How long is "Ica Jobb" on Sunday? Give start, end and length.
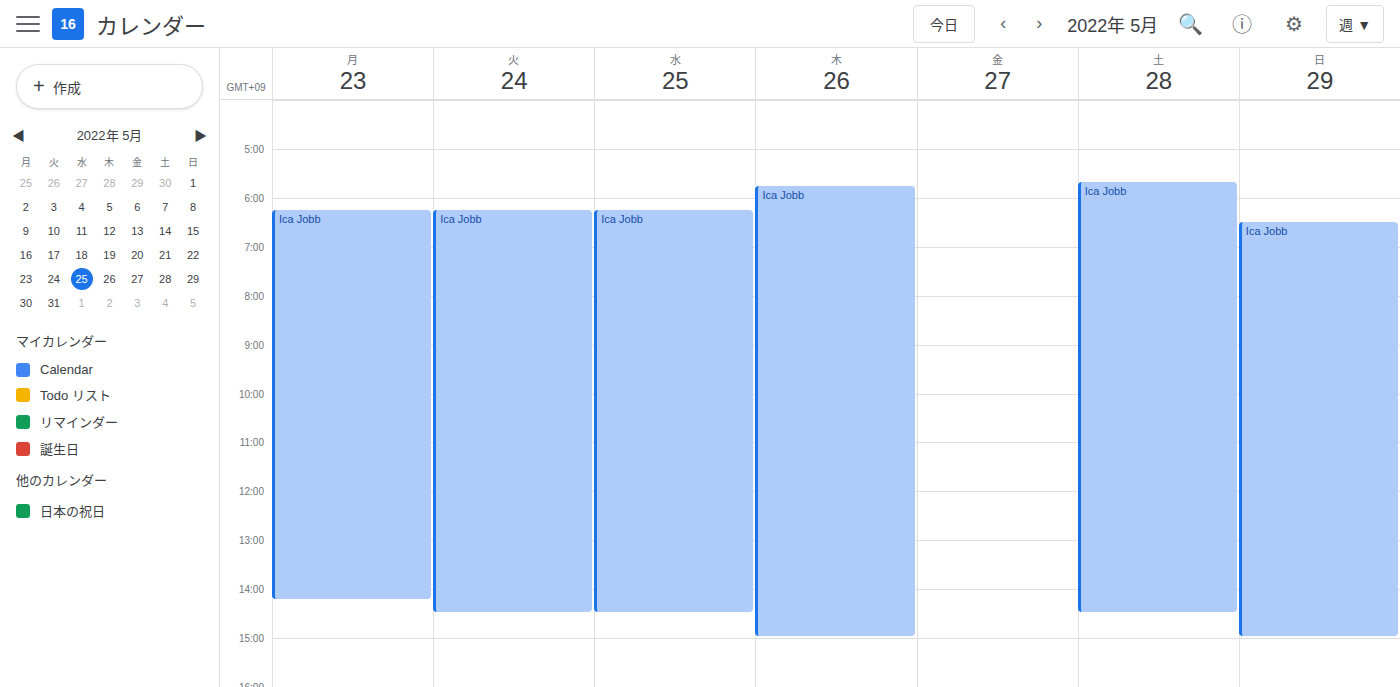
6:30 AM to 3:00 PM, 8 hours 30 minutes